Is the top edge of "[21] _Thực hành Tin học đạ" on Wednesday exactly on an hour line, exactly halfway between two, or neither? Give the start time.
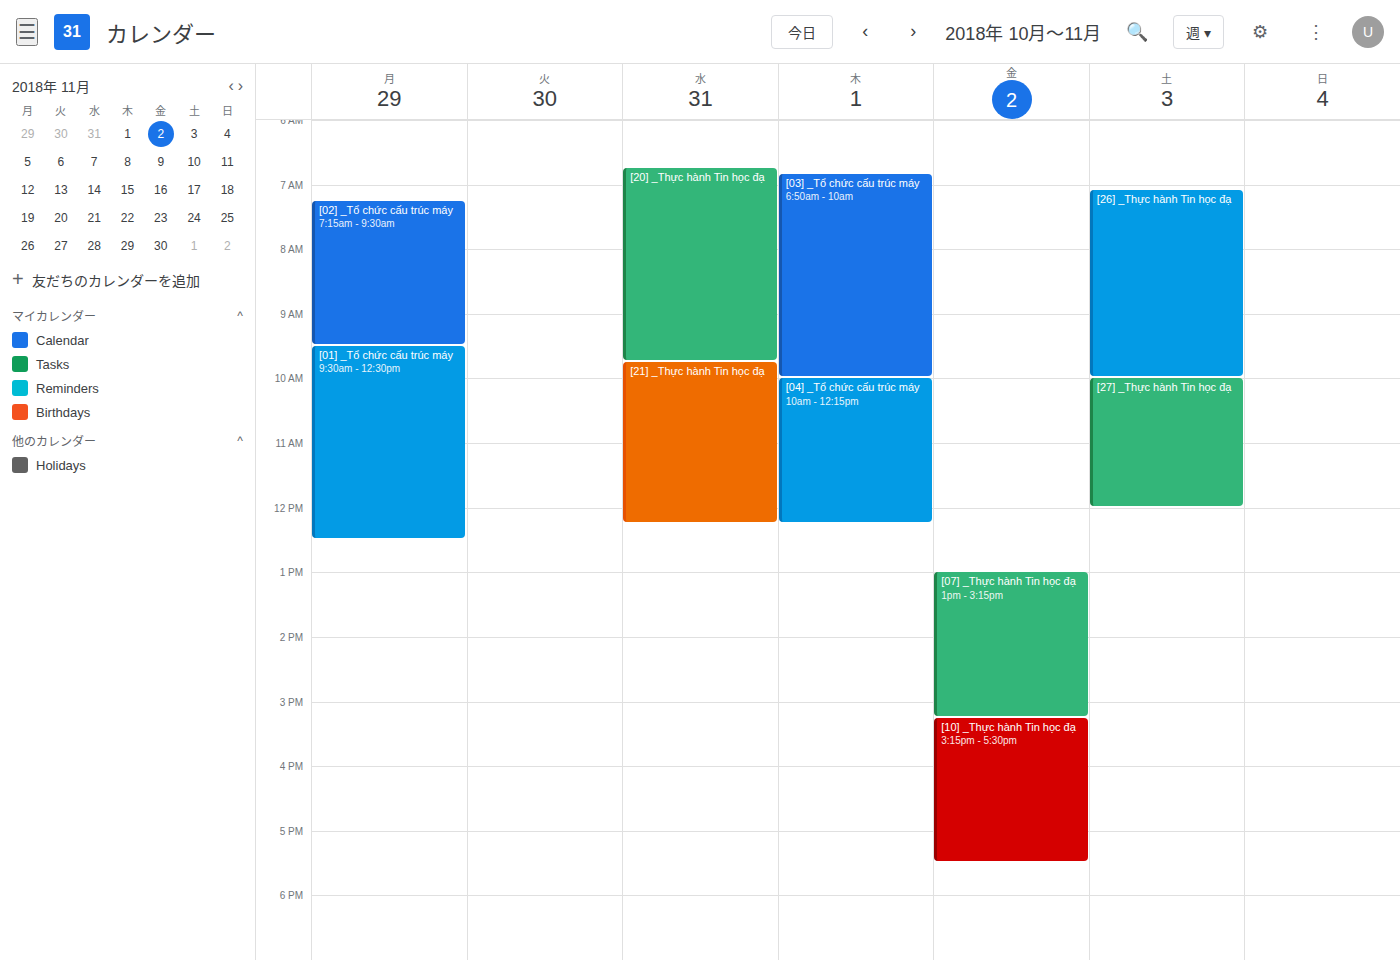
9:45 AM -- neither: three quarters of the way from the 9 AM line to the 10 AM line.